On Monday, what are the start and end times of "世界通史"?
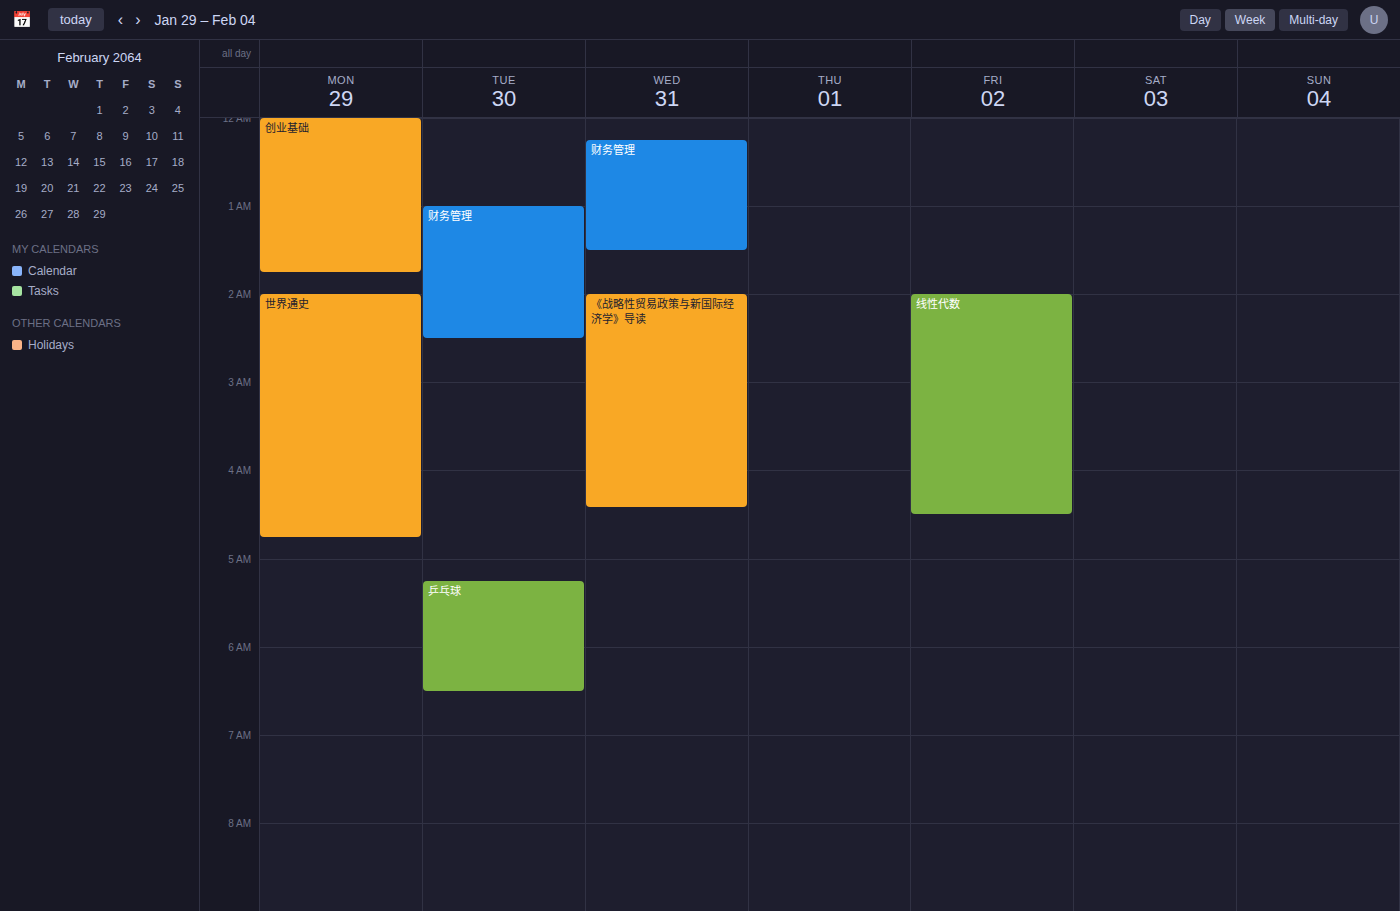
2:00 AM to 4:45 AM